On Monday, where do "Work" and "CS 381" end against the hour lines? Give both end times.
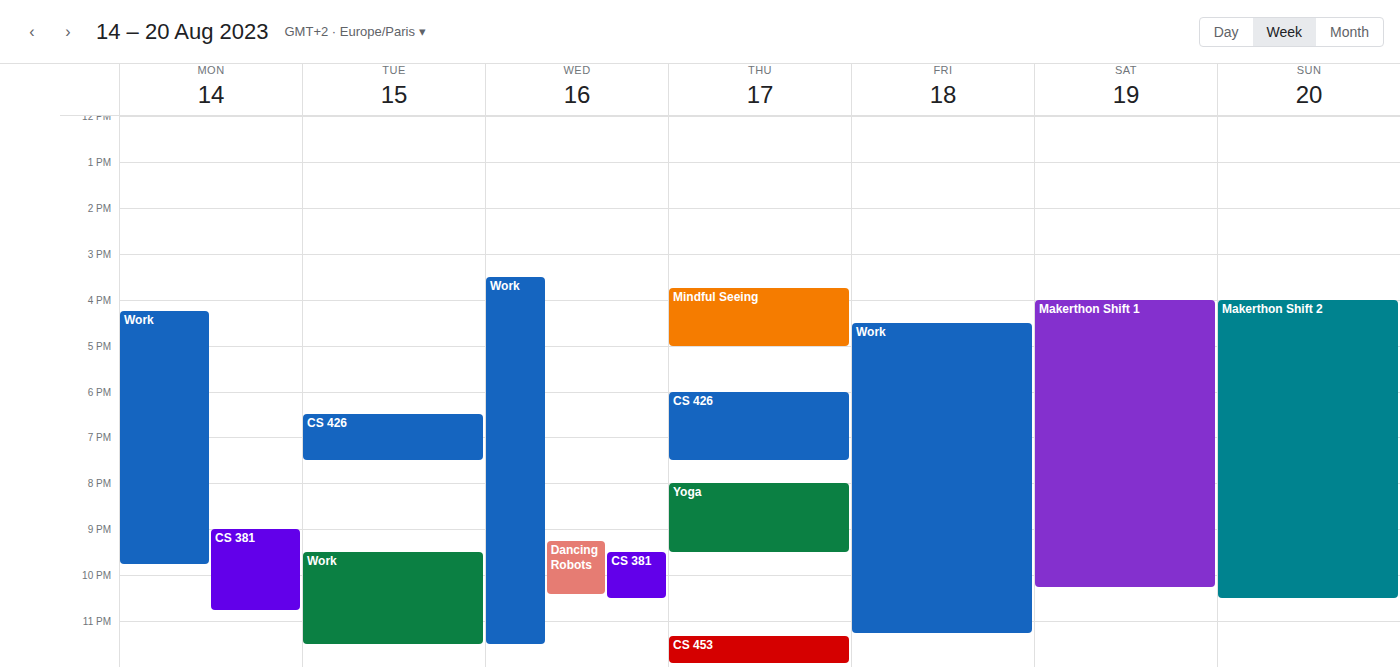
"Work": 9:45 PM, neither: three quarters of the way from the 9 PM line to the 10 PM line. "CS 381": 10:45 PM, neither: three quarters of the way from the 10 PM line to the 11 PM line.